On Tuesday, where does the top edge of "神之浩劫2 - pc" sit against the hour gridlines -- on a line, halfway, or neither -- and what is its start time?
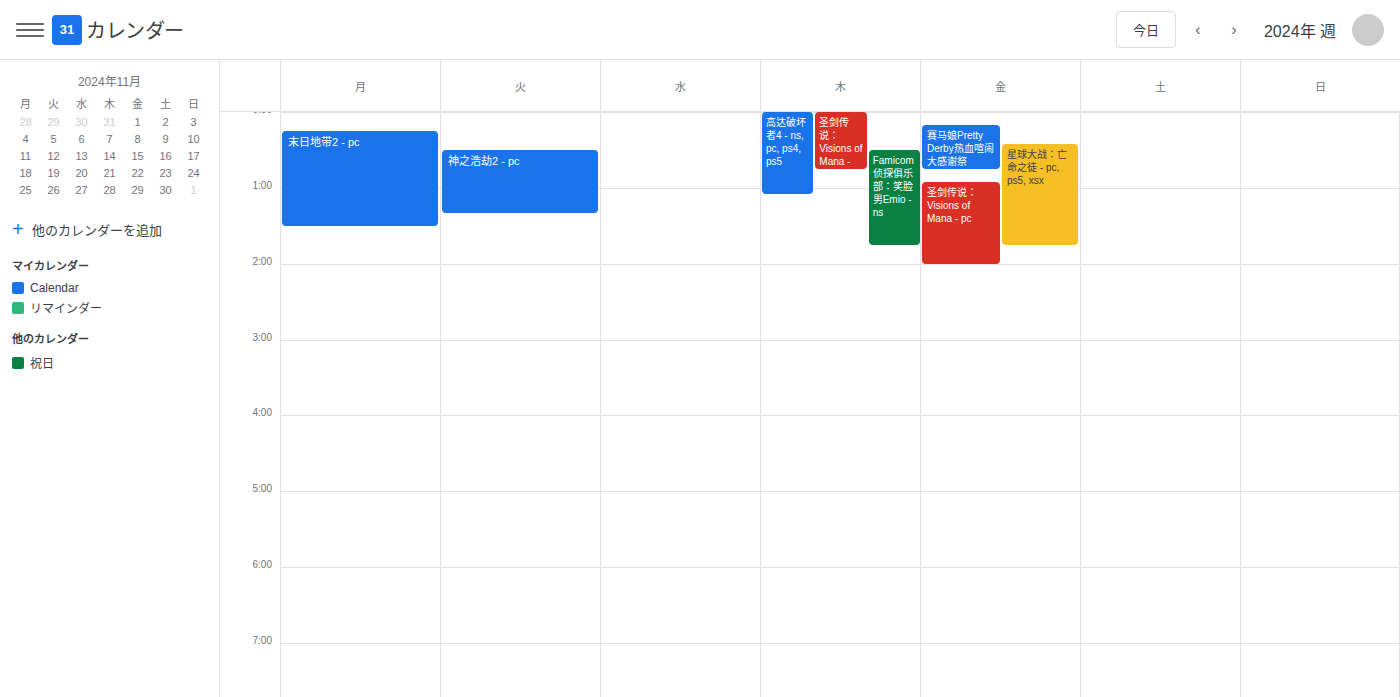
12:30 AM -- halfway between the 12 AM and 1 AM lines.